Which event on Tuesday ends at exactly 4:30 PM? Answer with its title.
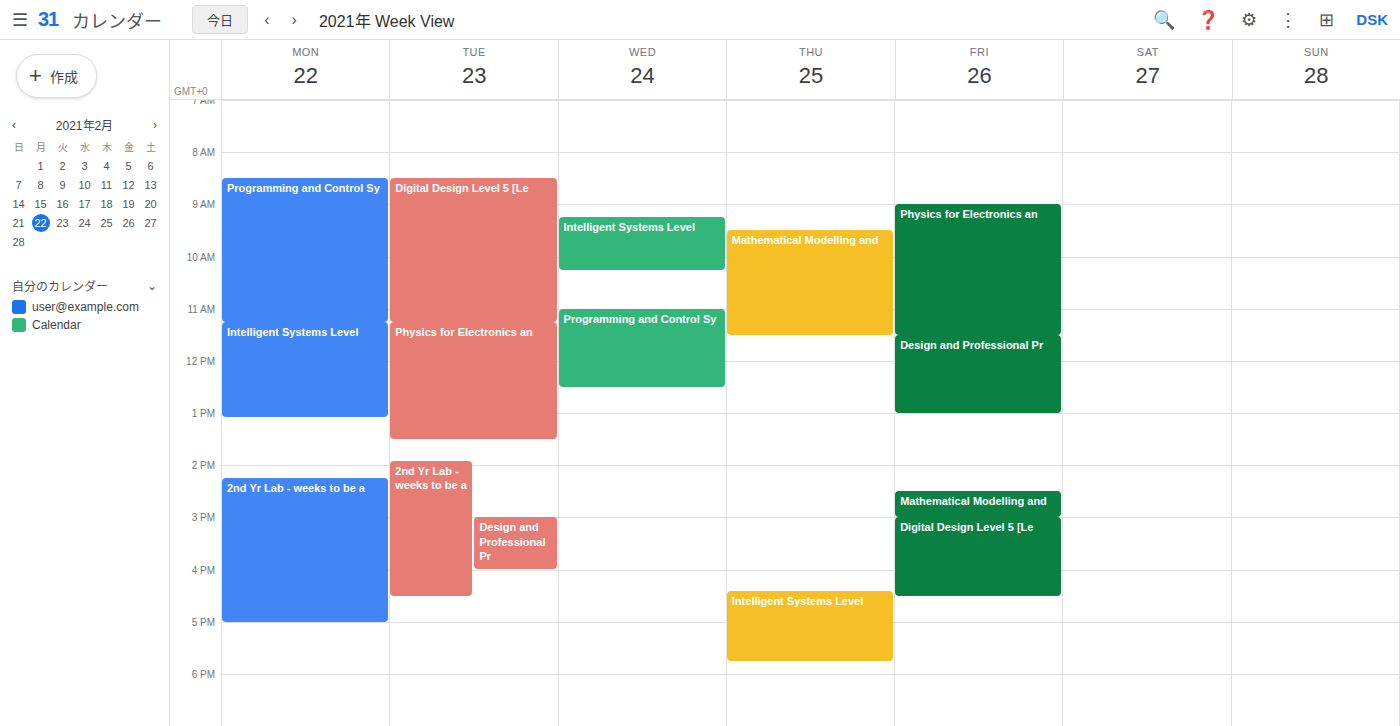
"2nd Yr Lab - weeks to be a"